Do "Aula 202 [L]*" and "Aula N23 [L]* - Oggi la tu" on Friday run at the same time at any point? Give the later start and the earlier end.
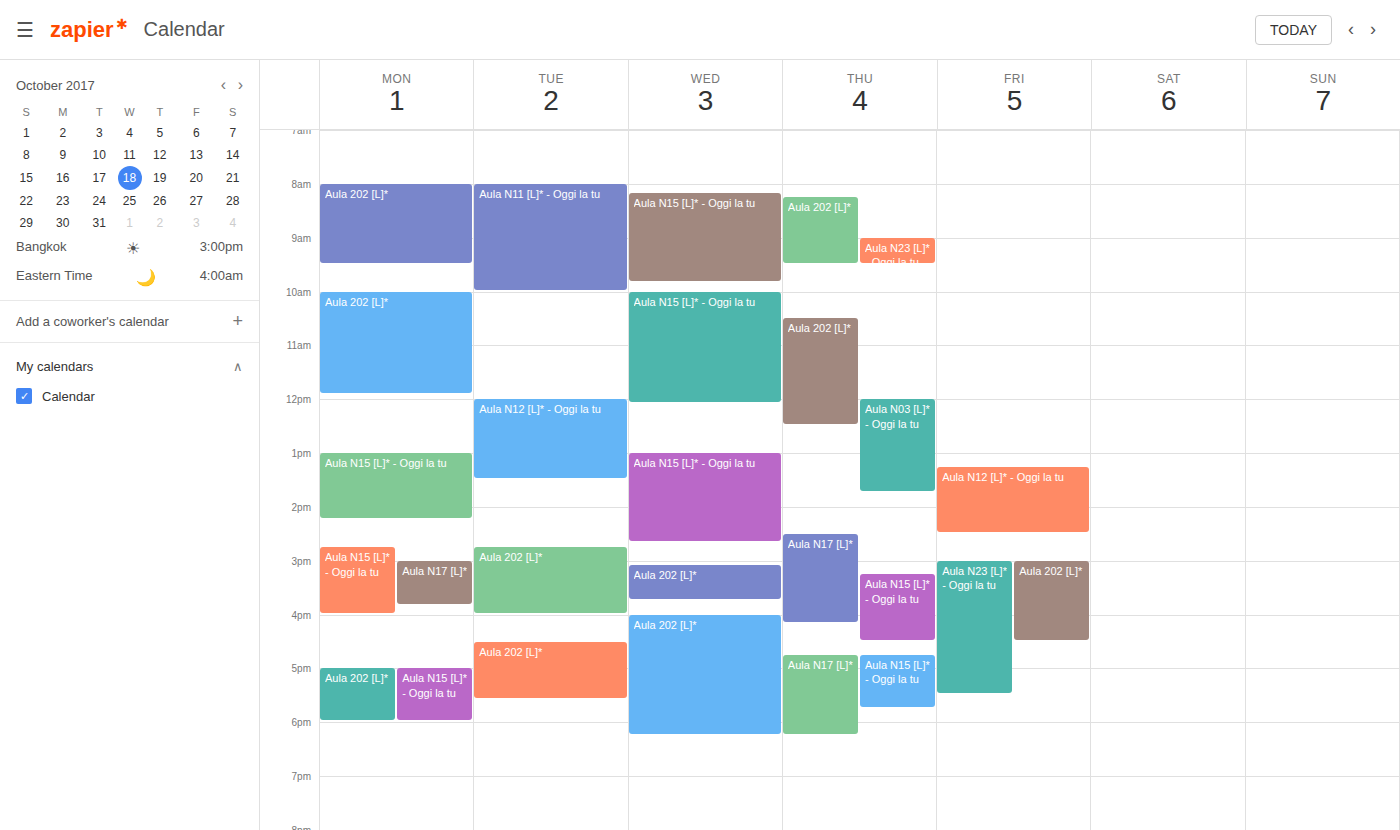
"Aula 202 [L]*" runs 3:00 PM to 4:30 PM, inside "Aula N23 [L]* - Oggi la tu" -- they overlap.